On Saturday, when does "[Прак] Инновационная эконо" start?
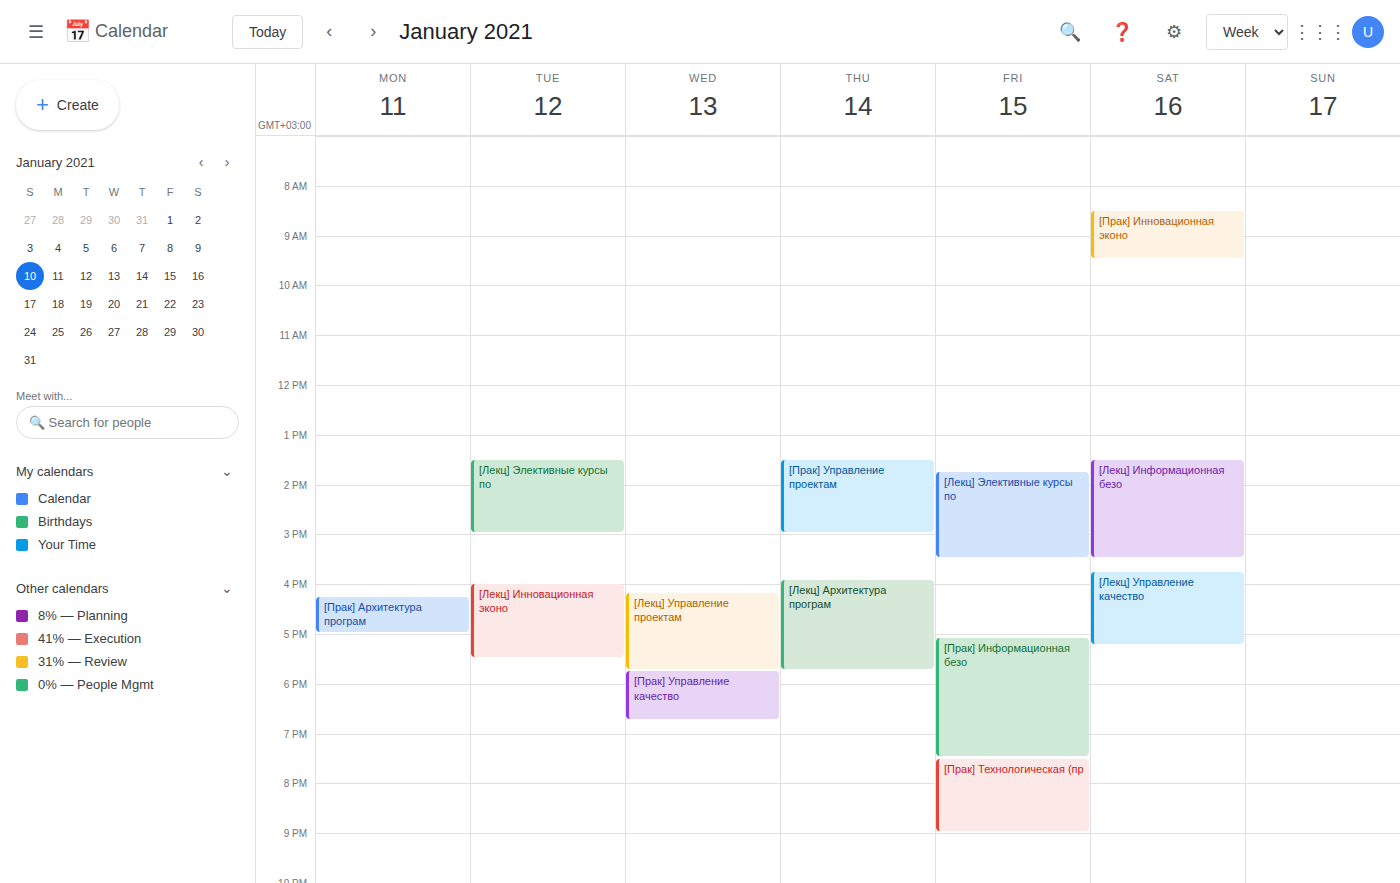
8:30 AM